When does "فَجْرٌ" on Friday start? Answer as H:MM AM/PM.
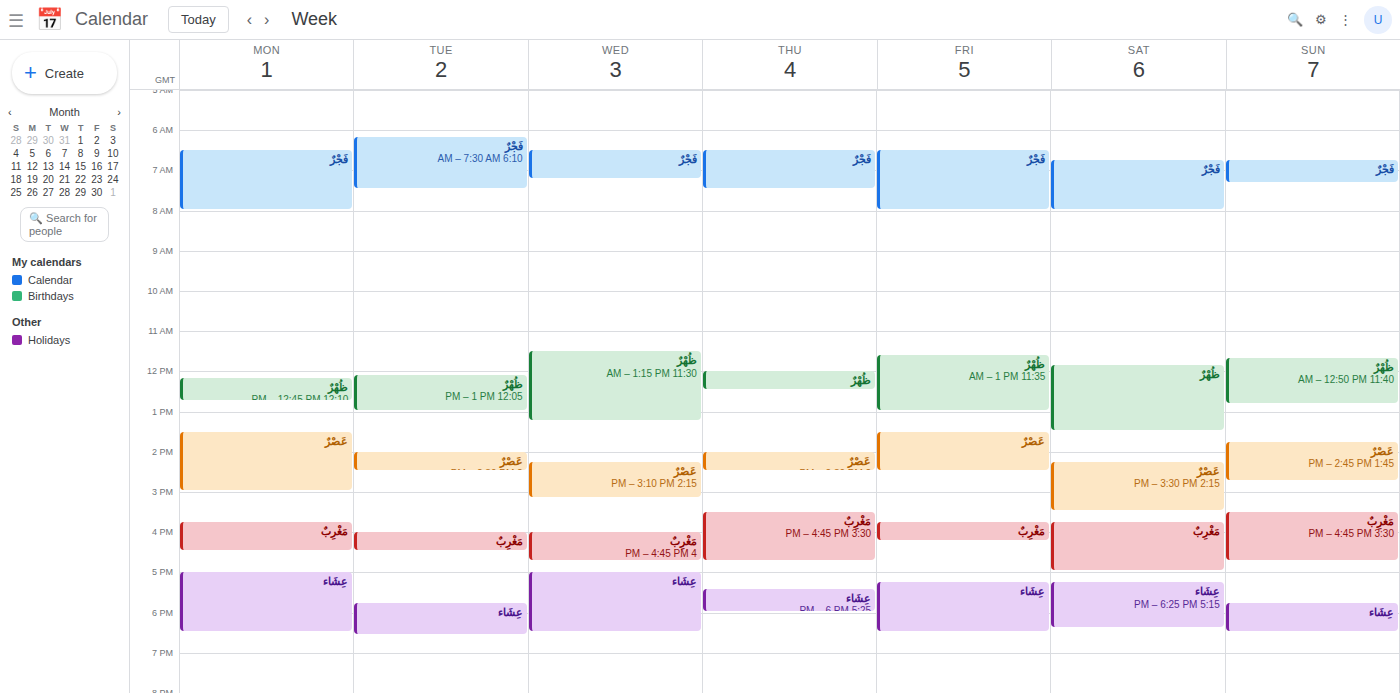
6:30 AM